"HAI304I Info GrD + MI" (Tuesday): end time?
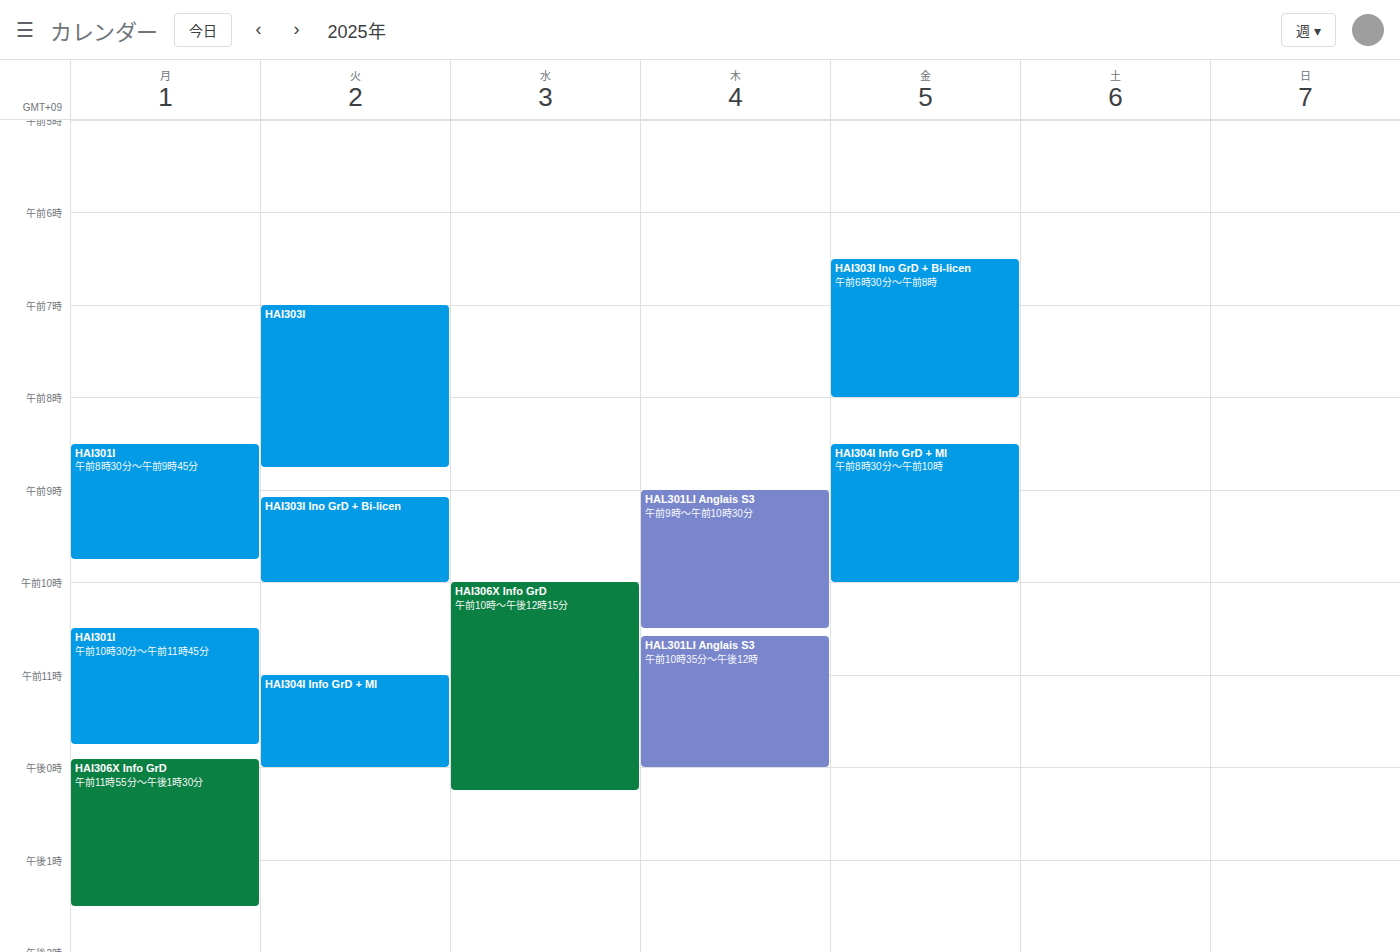
12:00 PM